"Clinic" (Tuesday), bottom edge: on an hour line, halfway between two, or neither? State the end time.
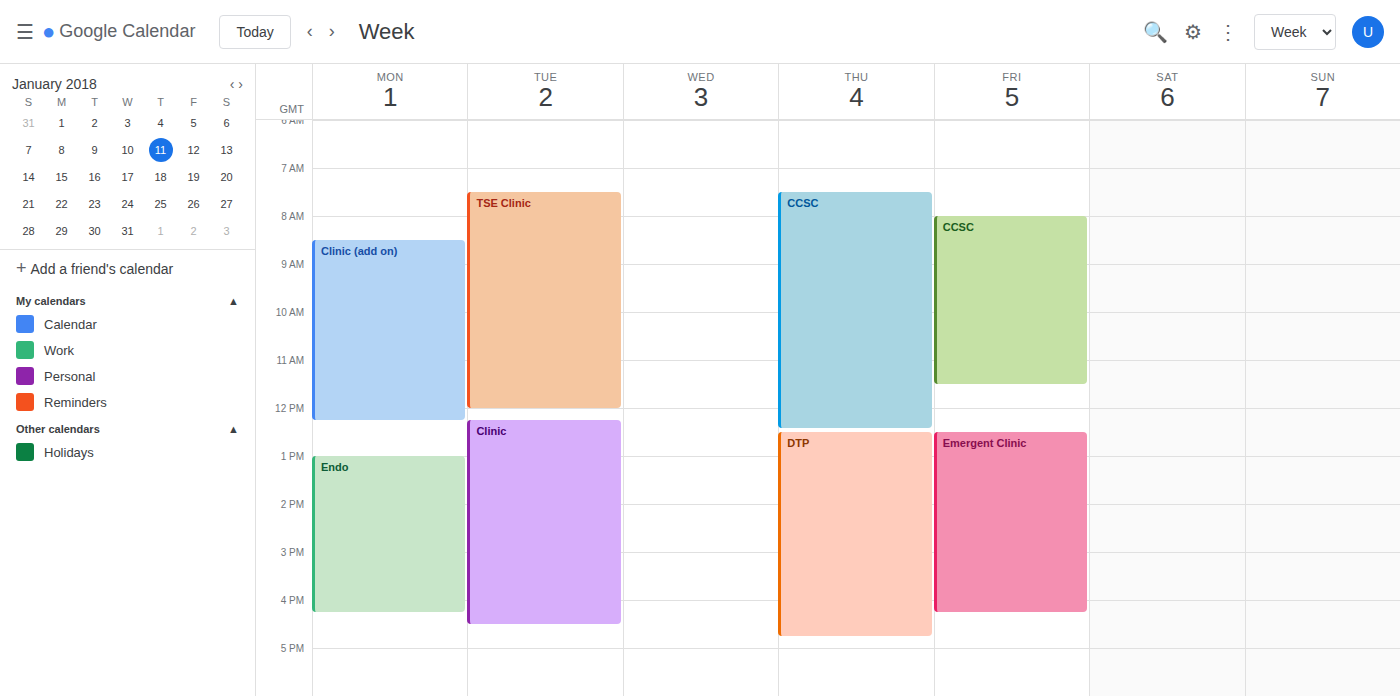
4:30 PM -- halfway between the 4 PM and 5 PM lines.